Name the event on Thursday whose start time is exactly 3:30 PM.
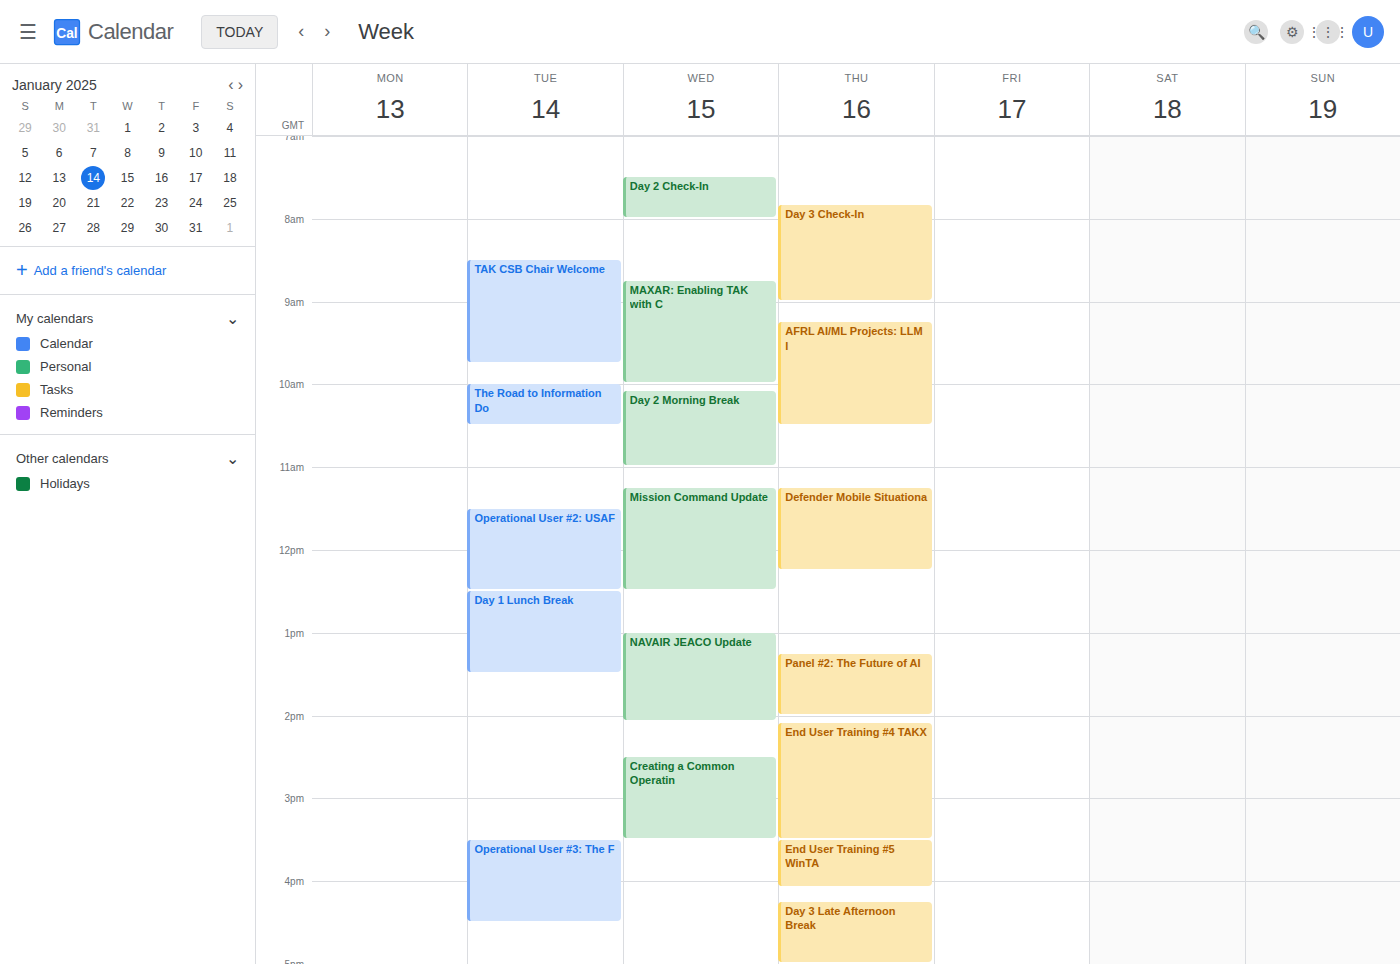
"End User Training #5 WinTA"